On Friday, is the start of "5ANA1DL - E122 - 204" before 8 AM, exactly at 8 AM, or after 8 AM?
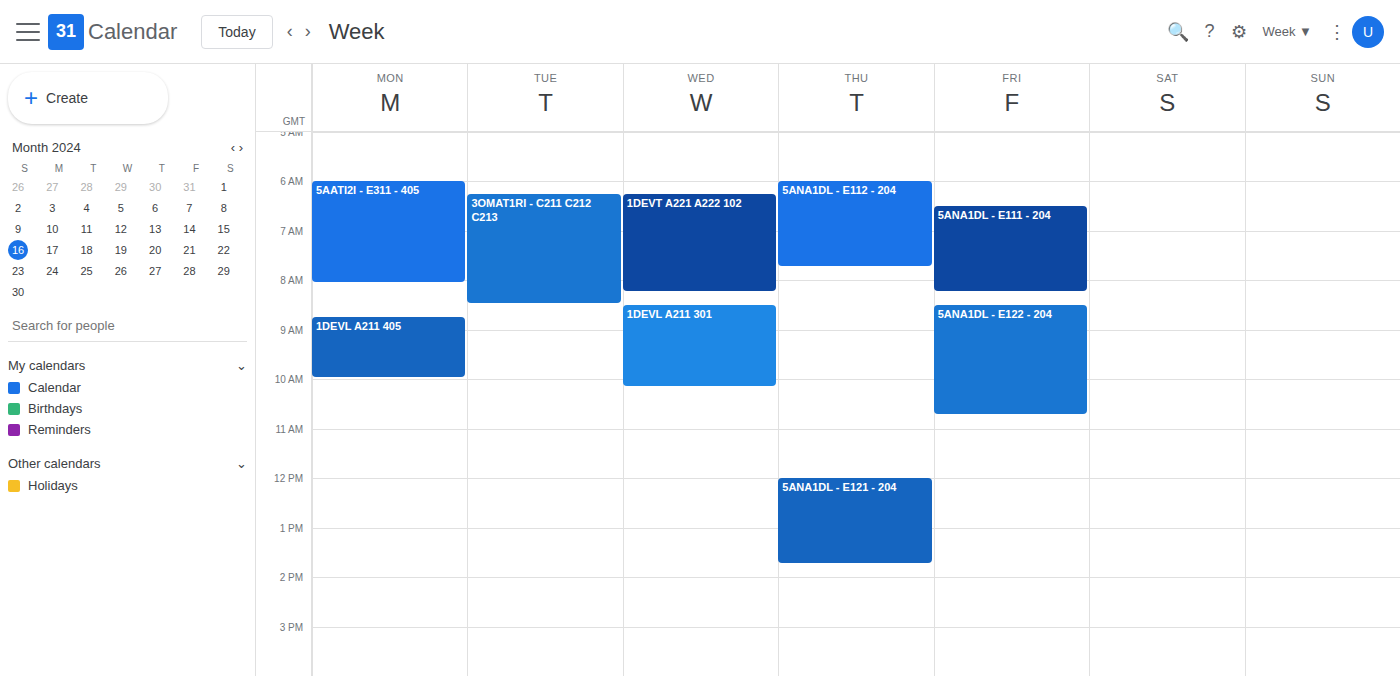
8:30 AM -- after 8 AM, 30 minutes below the 8 AM line.